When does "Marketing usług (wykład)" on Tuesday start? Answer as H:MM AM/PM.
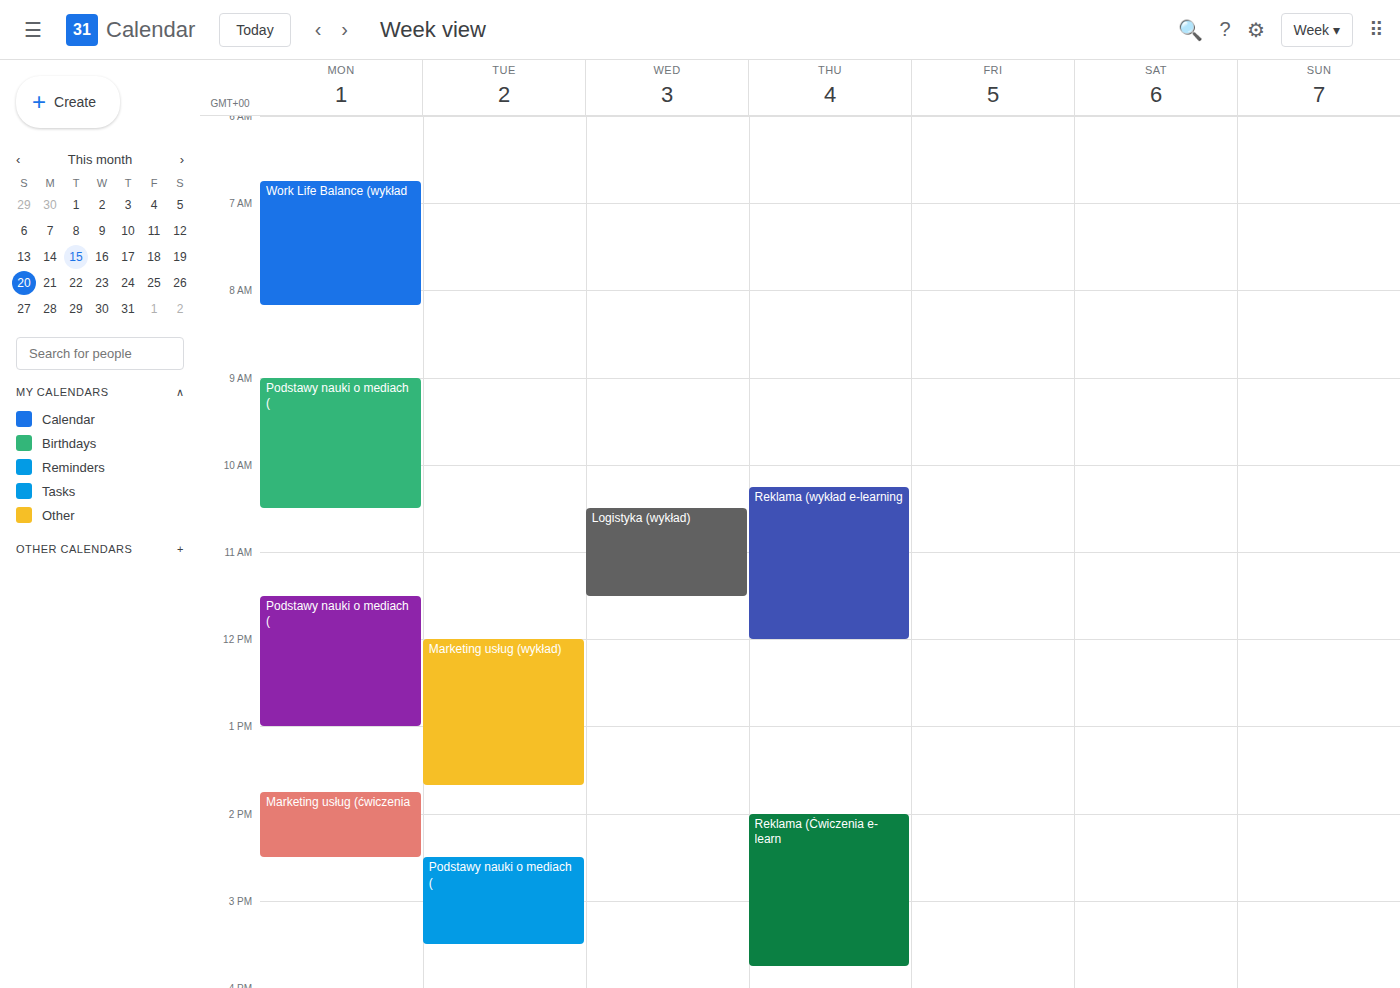
12:00 PM